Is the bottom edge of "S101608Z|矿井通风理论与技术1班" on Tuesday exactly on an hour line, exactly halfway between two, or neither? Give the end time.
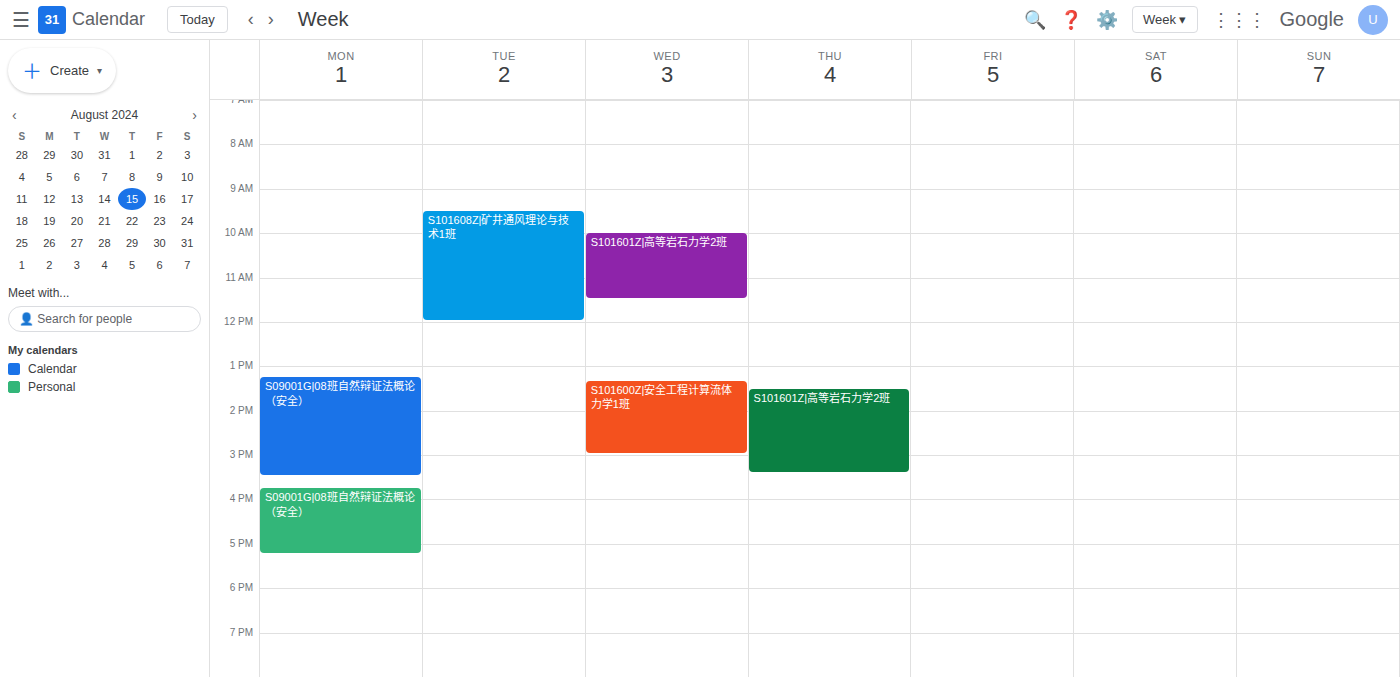
12:00 PM -- exactly on the 12 PM line.